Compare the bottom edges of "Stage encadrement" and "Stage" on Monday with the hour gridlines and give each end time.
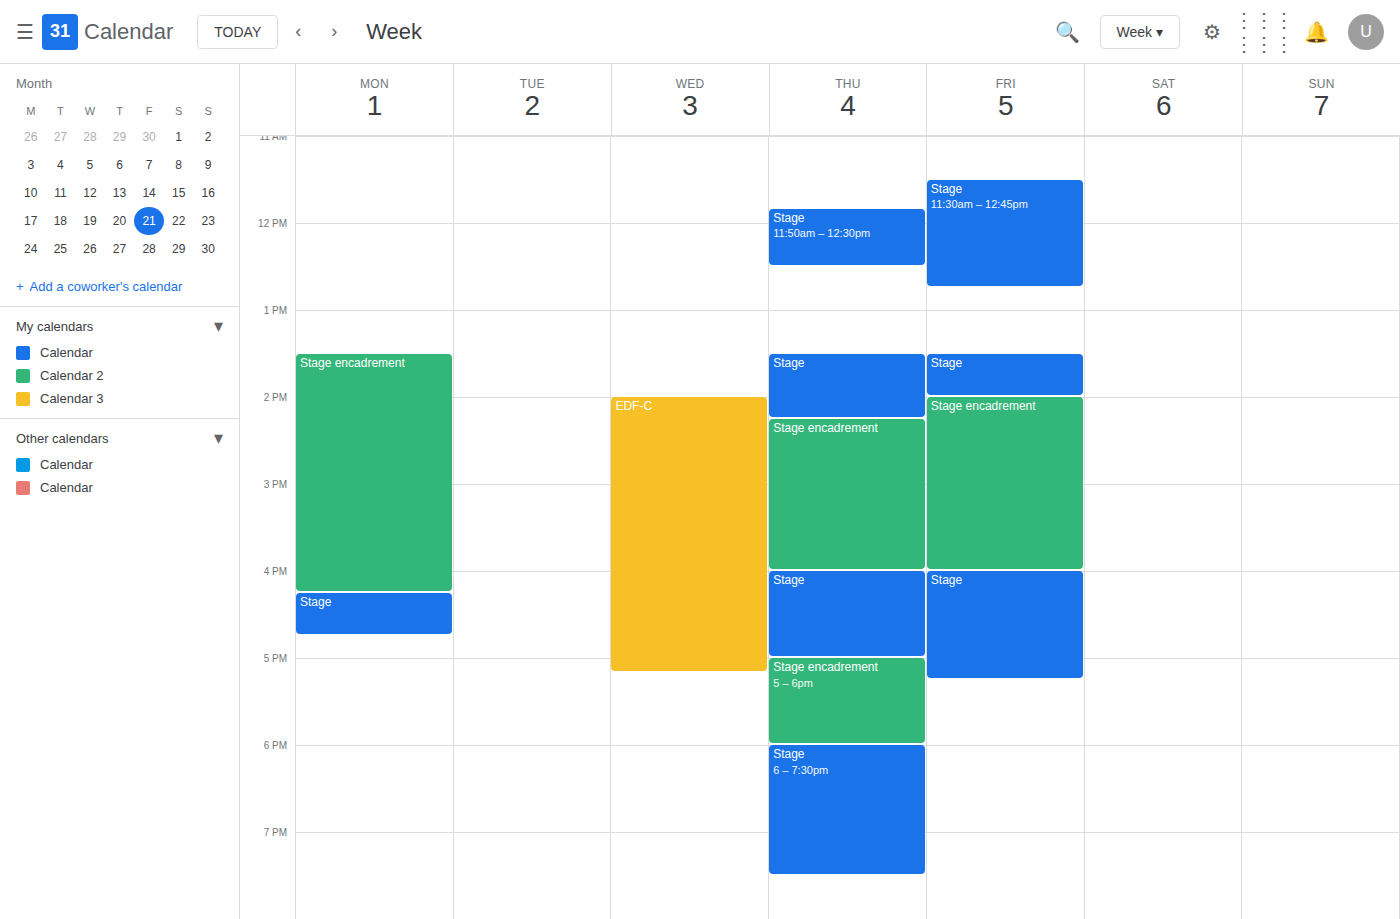
"Stage encadrement": 4:15 PM, neither: a quarter of the way from the 4 PM line to the 5 PM line. "Stage": 4:45 PM, neither: three quarters of the way from the 4 PM line to the 5 PM line.